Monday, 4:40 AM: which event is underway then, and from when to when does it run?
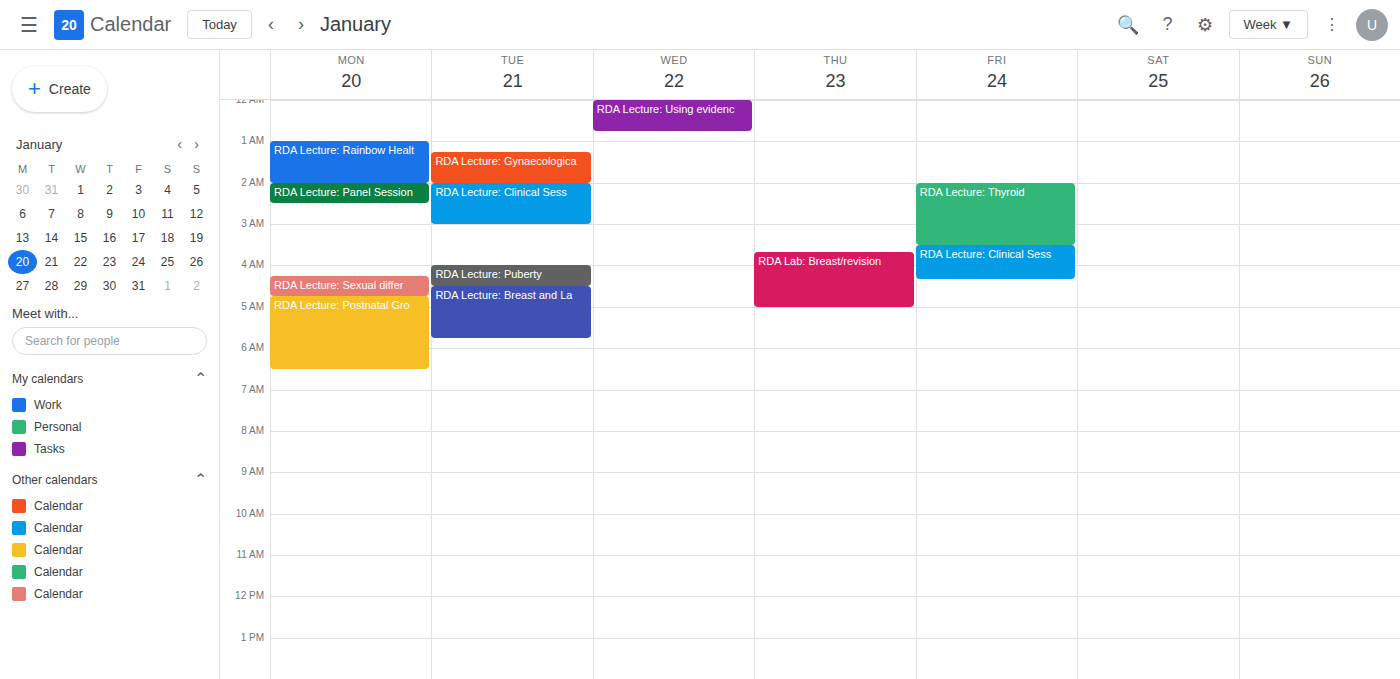
"RDA Lecture: Sexual differ", 4:15 AM to 4:45 AM